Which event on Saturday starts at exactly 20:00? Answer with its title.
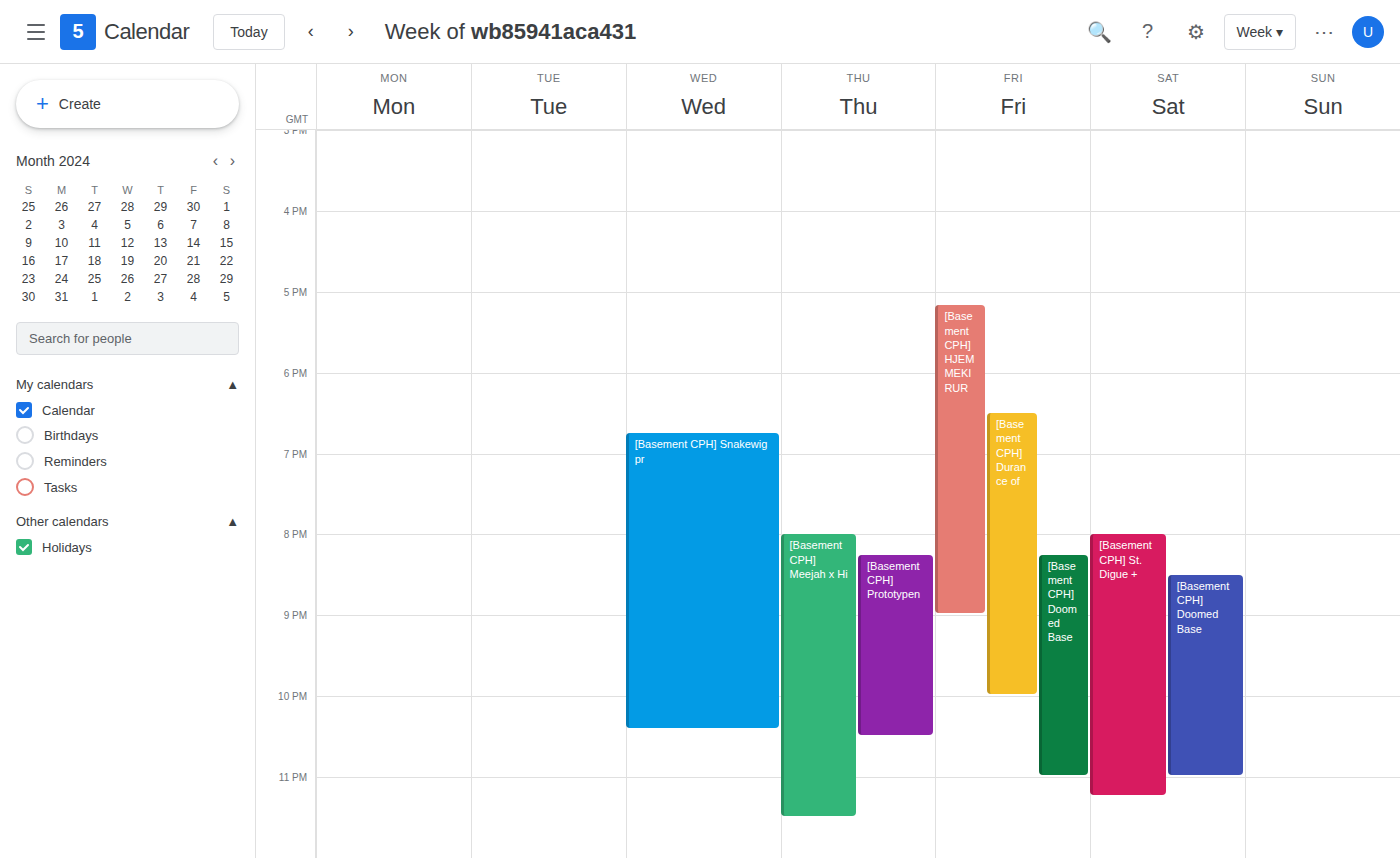
"[Basement CPH] St. Digue +"